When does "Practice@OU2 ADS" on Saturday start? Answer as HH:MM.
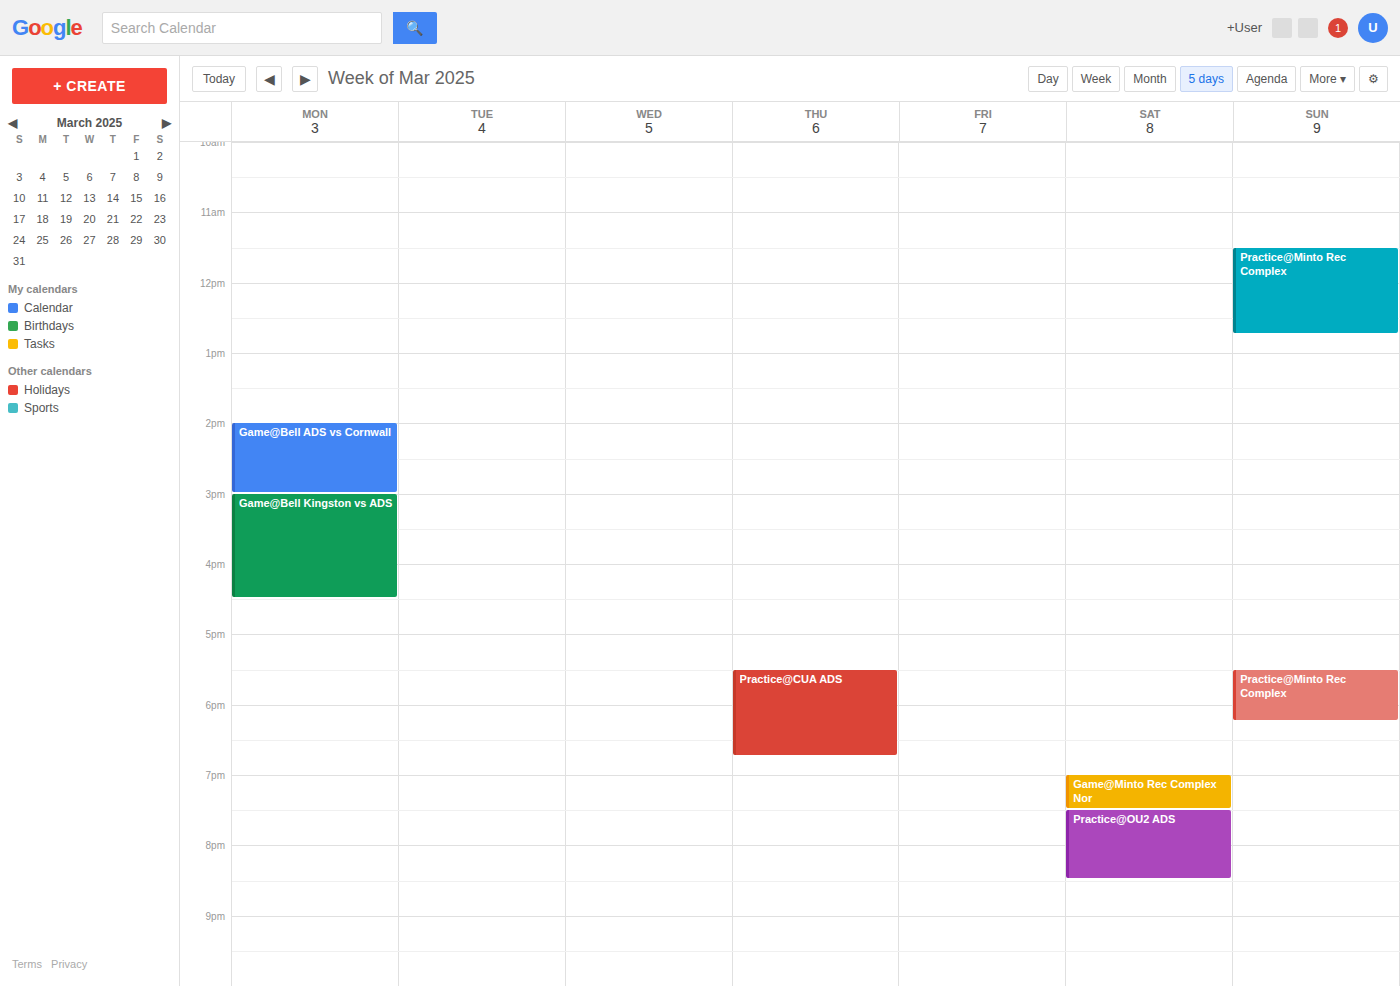
19:30